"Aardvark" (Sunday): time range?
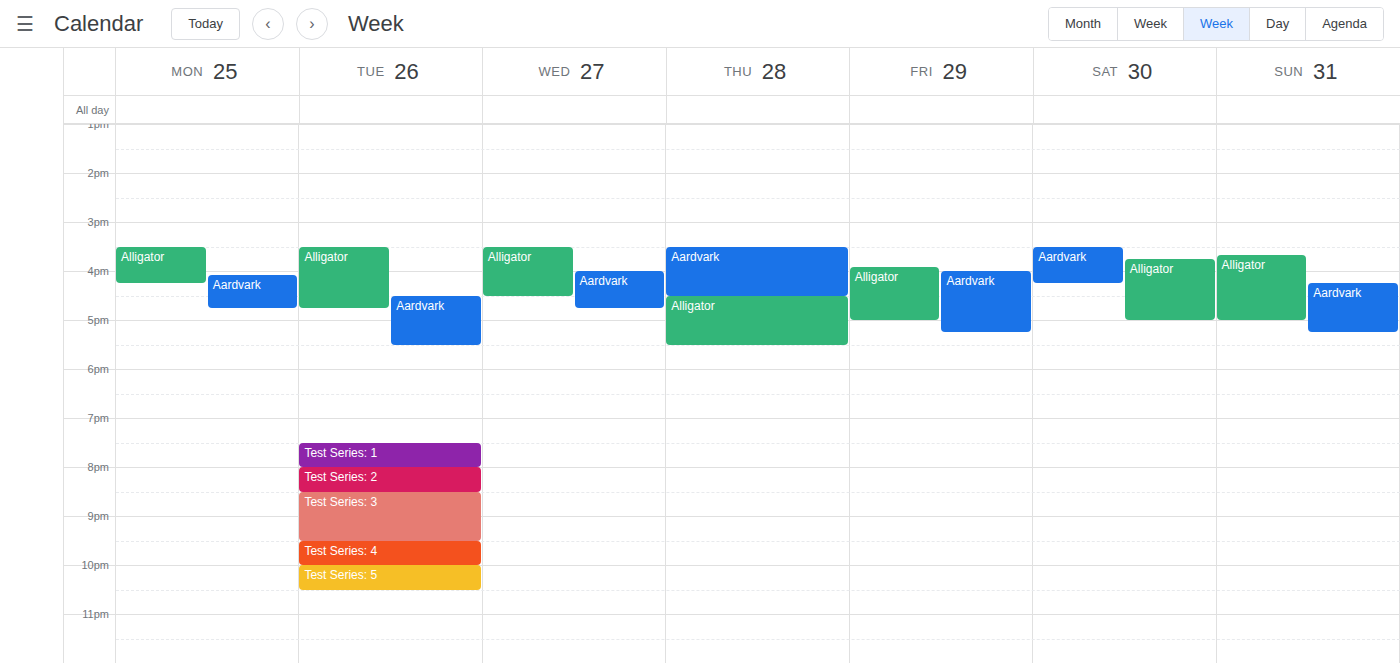
16:15 to 17:15